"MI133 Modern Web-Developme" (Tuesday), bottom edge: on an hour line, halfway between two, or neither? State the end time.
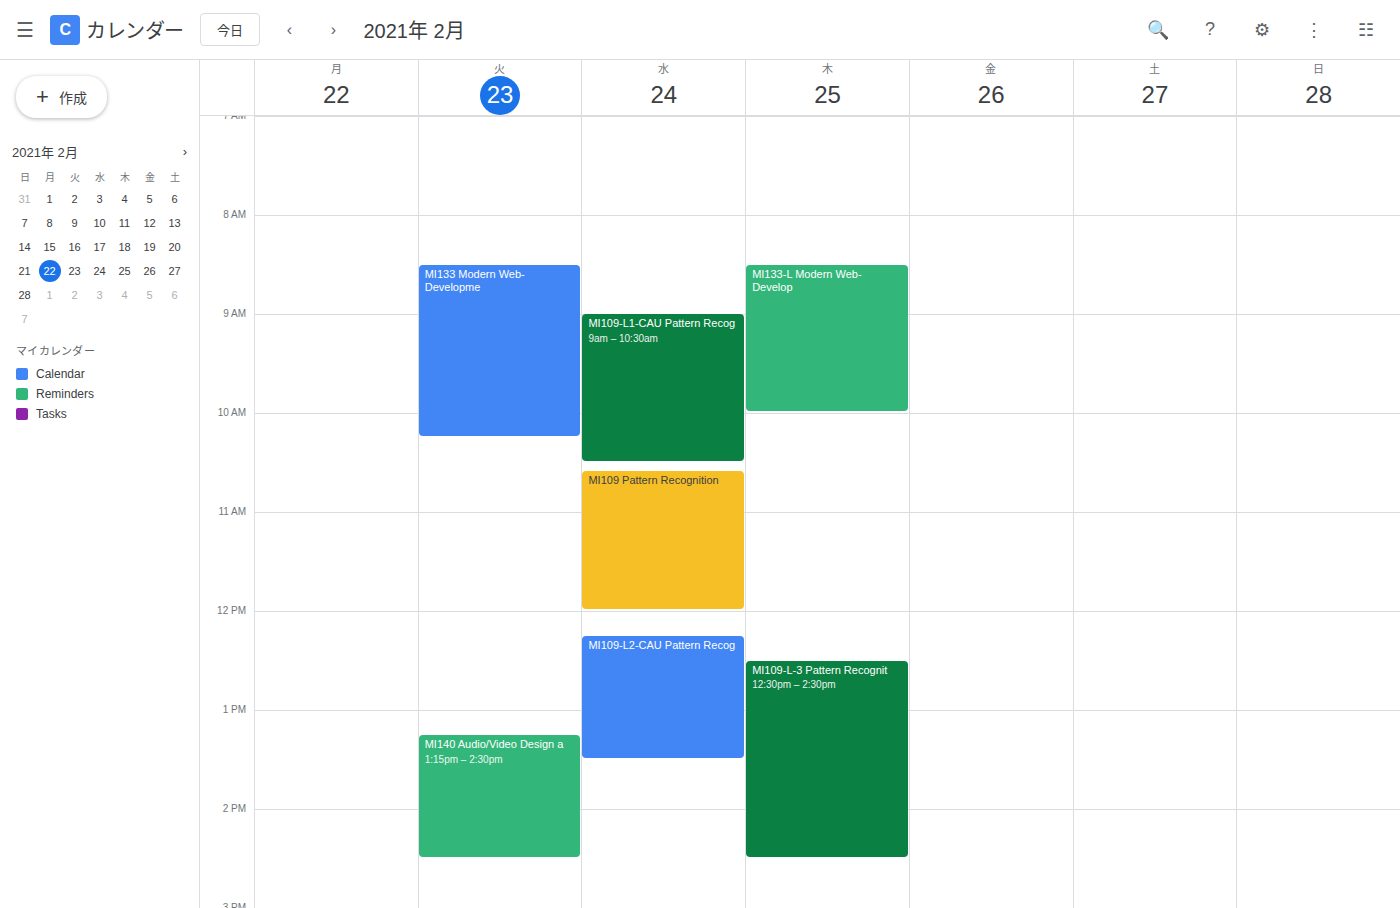
10:15 AM -- neither: a quarter of the way from the 10 AM line to the 11 AM line.